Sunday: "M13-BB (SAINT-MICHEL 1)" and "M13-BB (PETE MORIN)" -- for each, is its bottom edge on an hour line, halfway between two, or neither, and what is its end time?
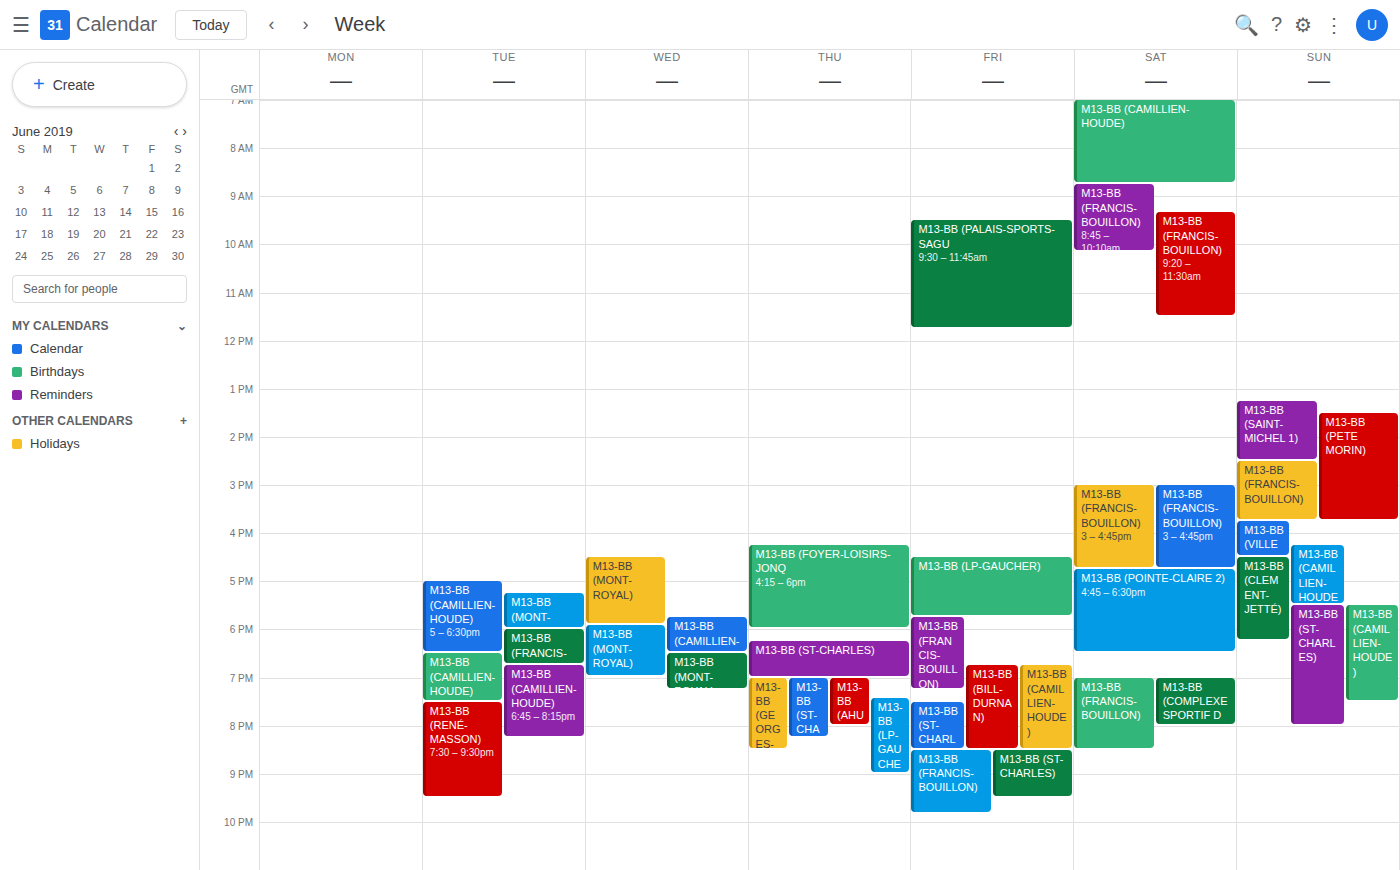
"M13-BB (SAINT-MICHEL 1)": 2:30 PM, halfway between the 2 PM and 3 PM lines. "M13-BB (PETE MORIN)": 3:45 PM, neither: three quarters of the way from the 3 PM line to the 4 PM line.